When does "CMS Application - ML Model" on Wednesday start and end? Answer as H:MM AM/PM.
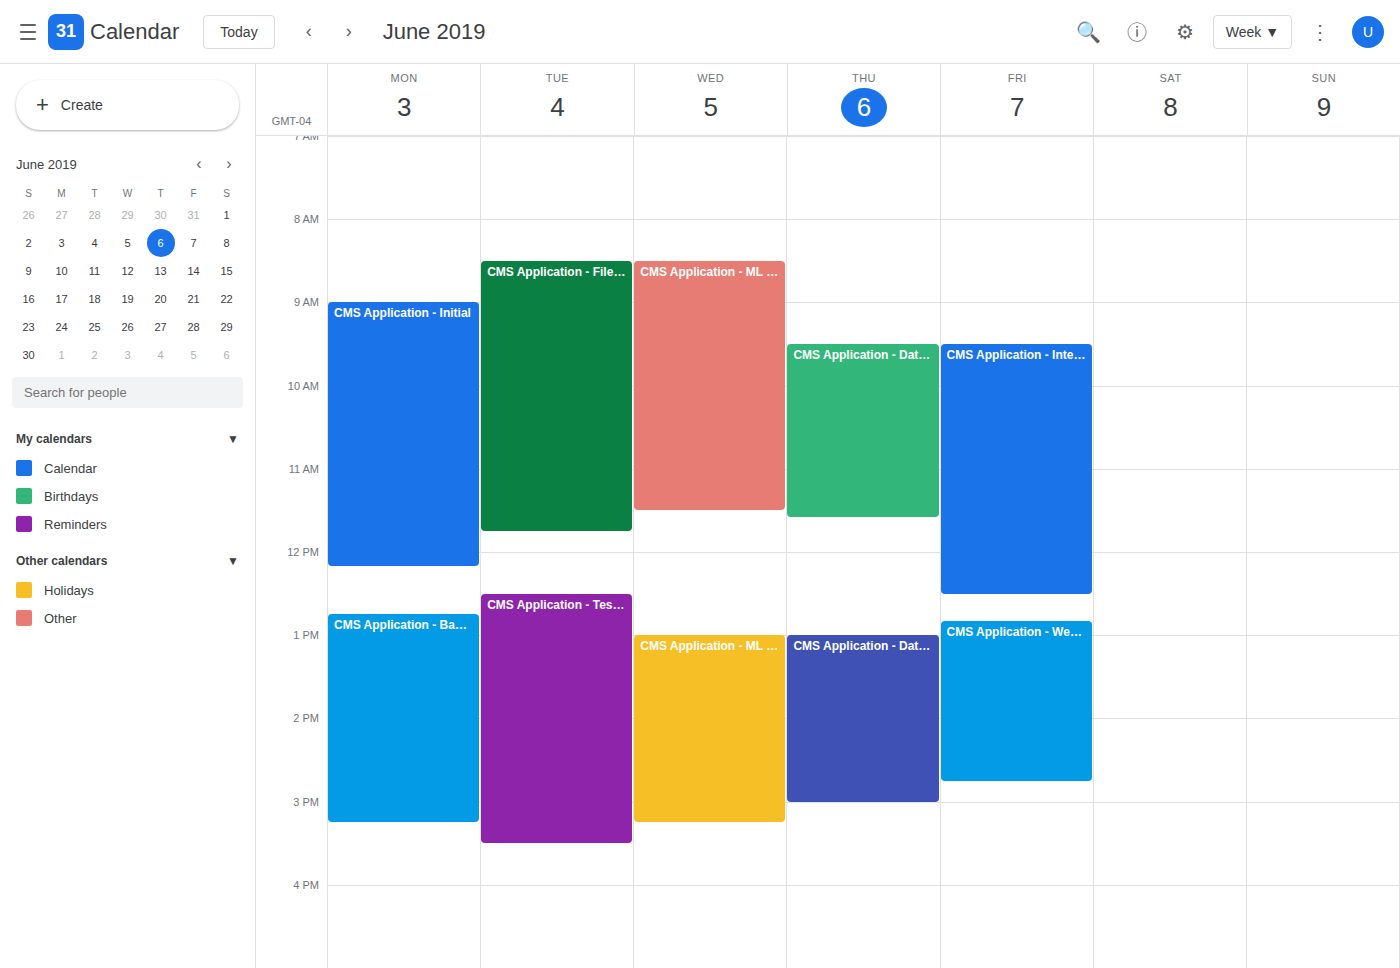
1:00 PM to 3:15 PM